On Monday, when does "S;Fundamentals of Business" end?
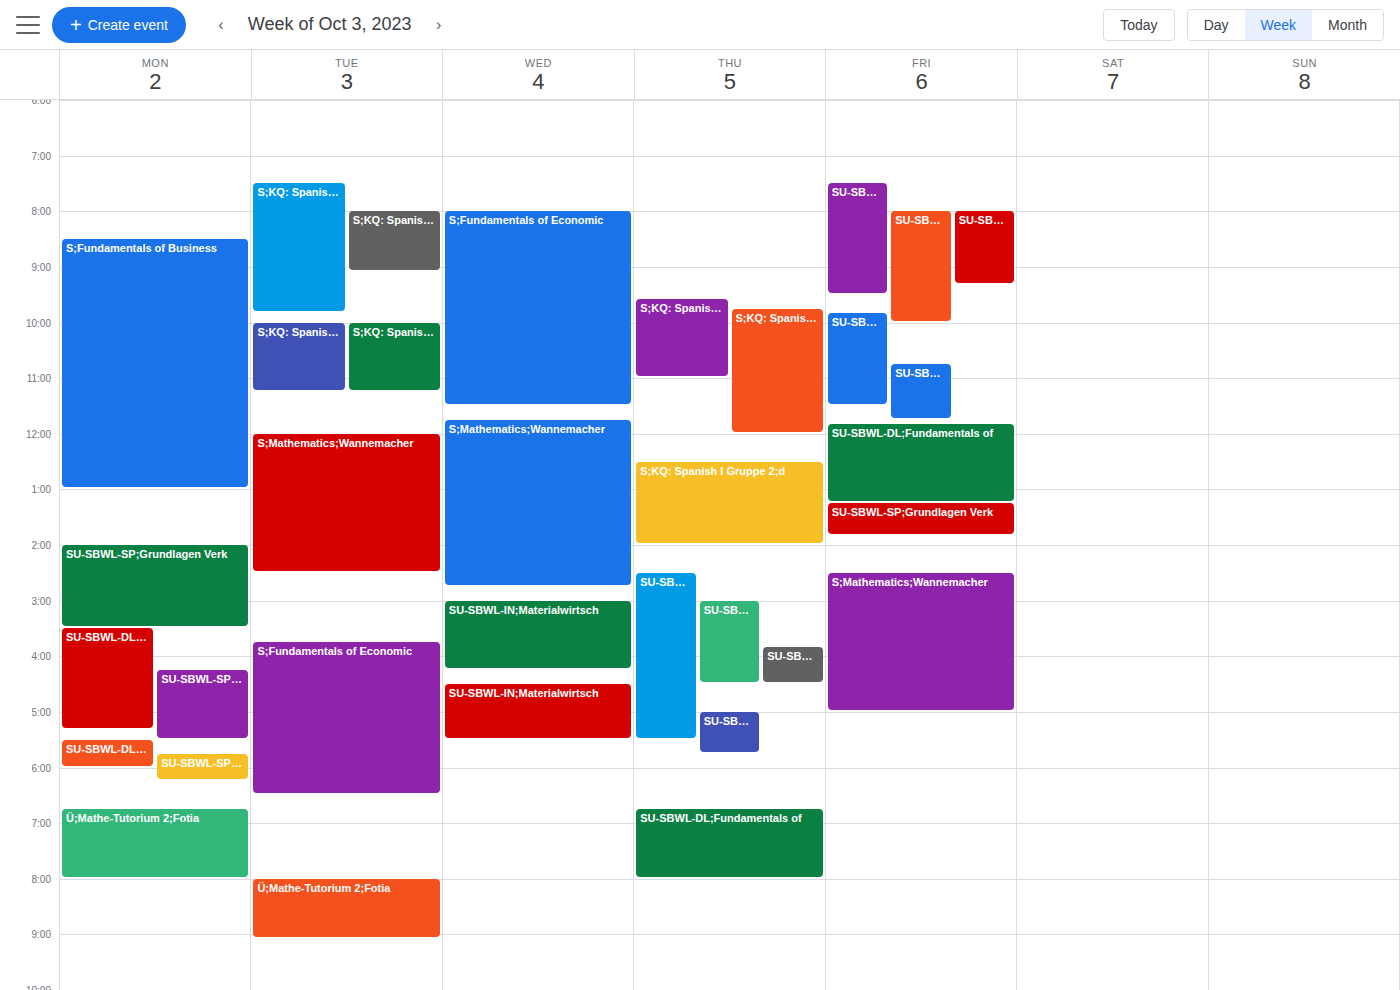
1:00 PM